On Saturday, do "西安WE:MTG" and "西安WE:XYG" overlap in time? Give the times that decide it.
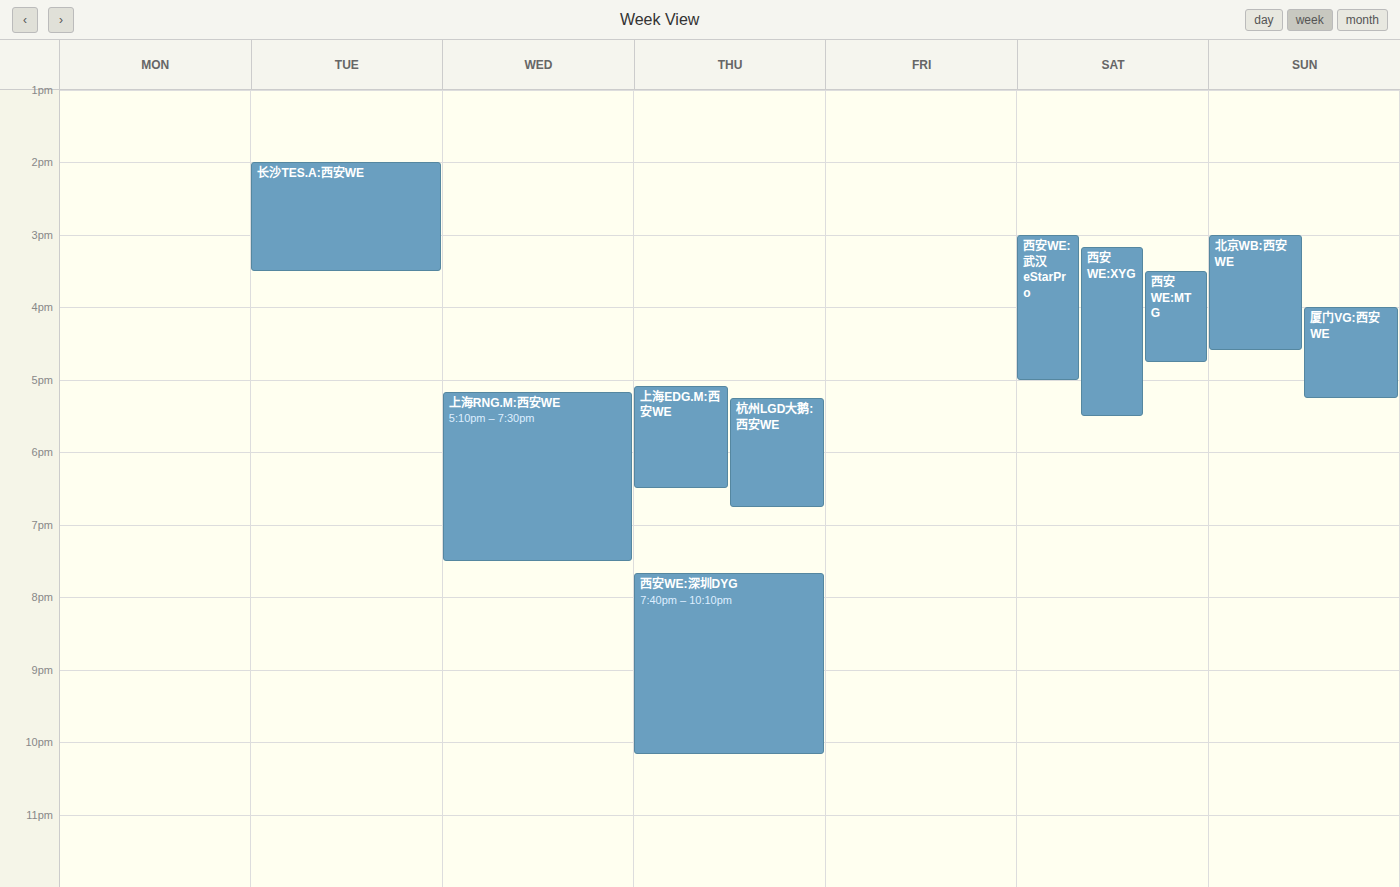
"西安WE:MTG" runs 15:30 to 16:45, inside "西安WE:XYG" -- they overlap.